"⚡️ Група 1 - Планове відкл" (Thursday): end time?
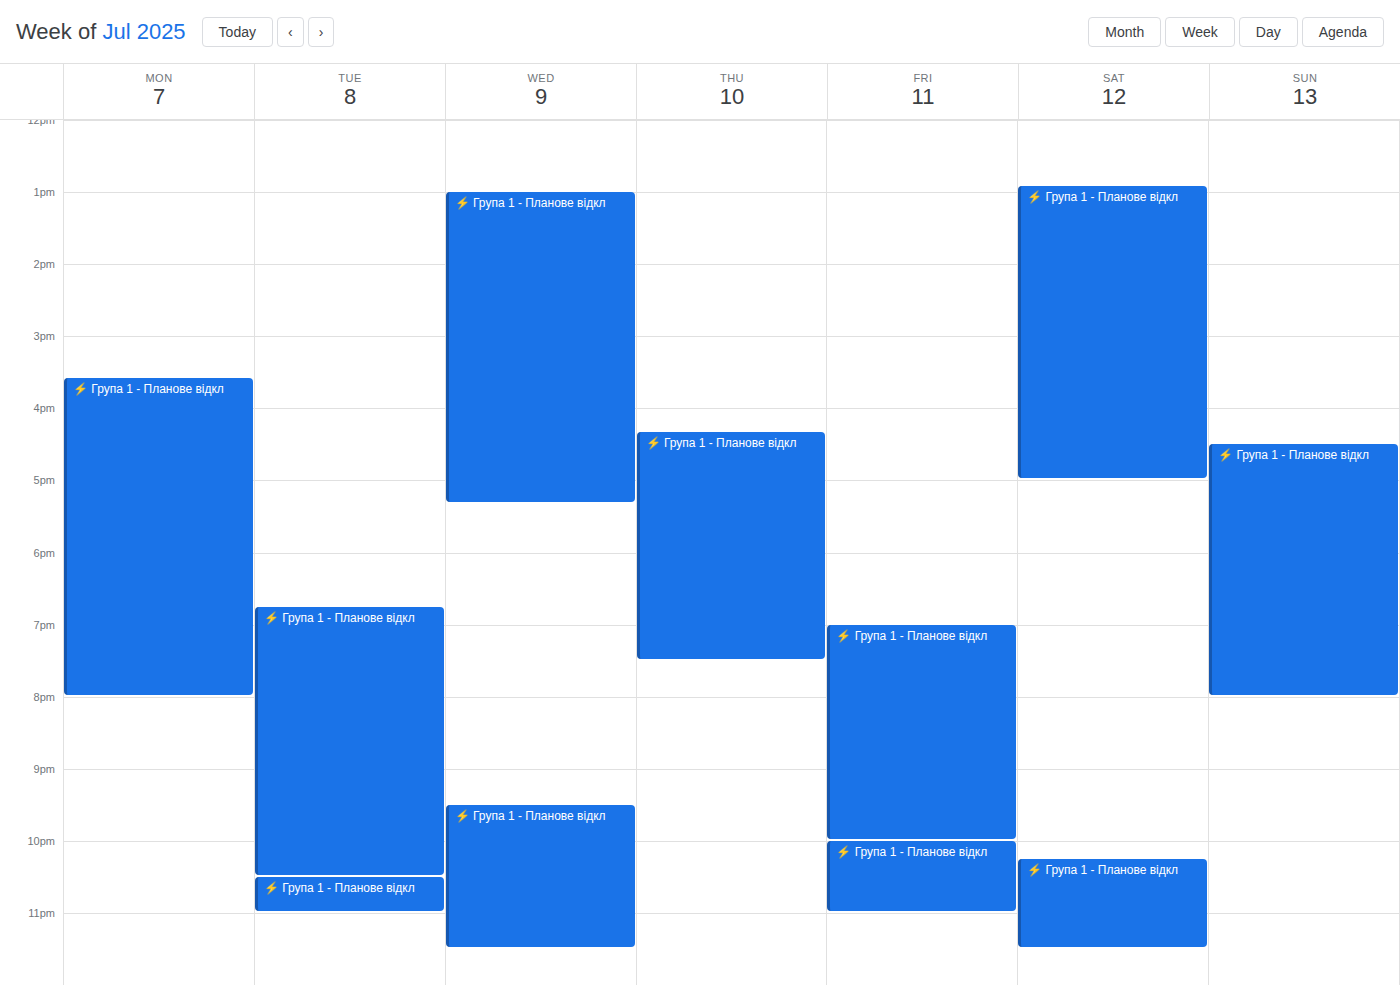
7:30 PM